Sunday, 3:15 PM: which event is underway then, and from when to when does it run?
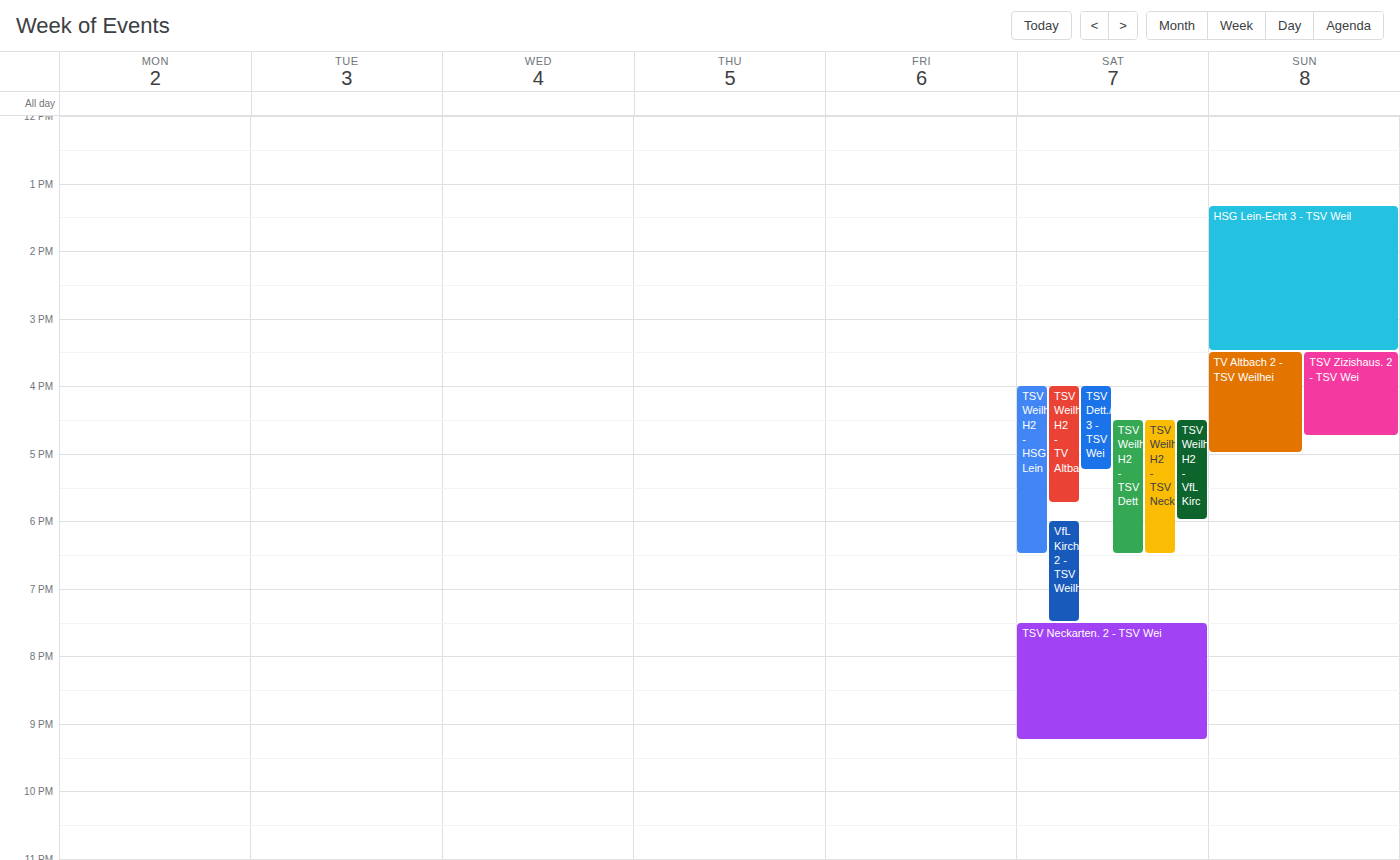
"HSG Lein-Echt 3 - TSV Weil", 1:20 PM to 3:30 PM